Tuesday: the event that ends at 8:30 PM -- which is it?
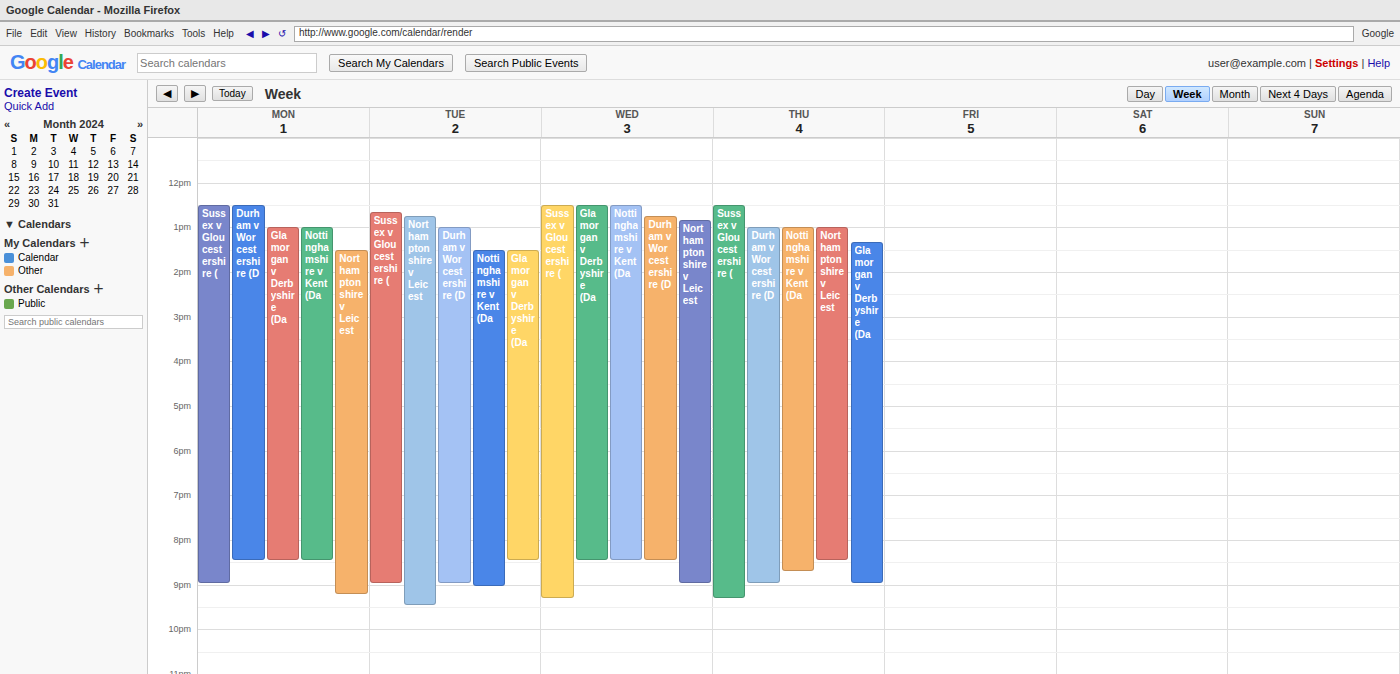
"Glamorgan v Derbyshire (Da"